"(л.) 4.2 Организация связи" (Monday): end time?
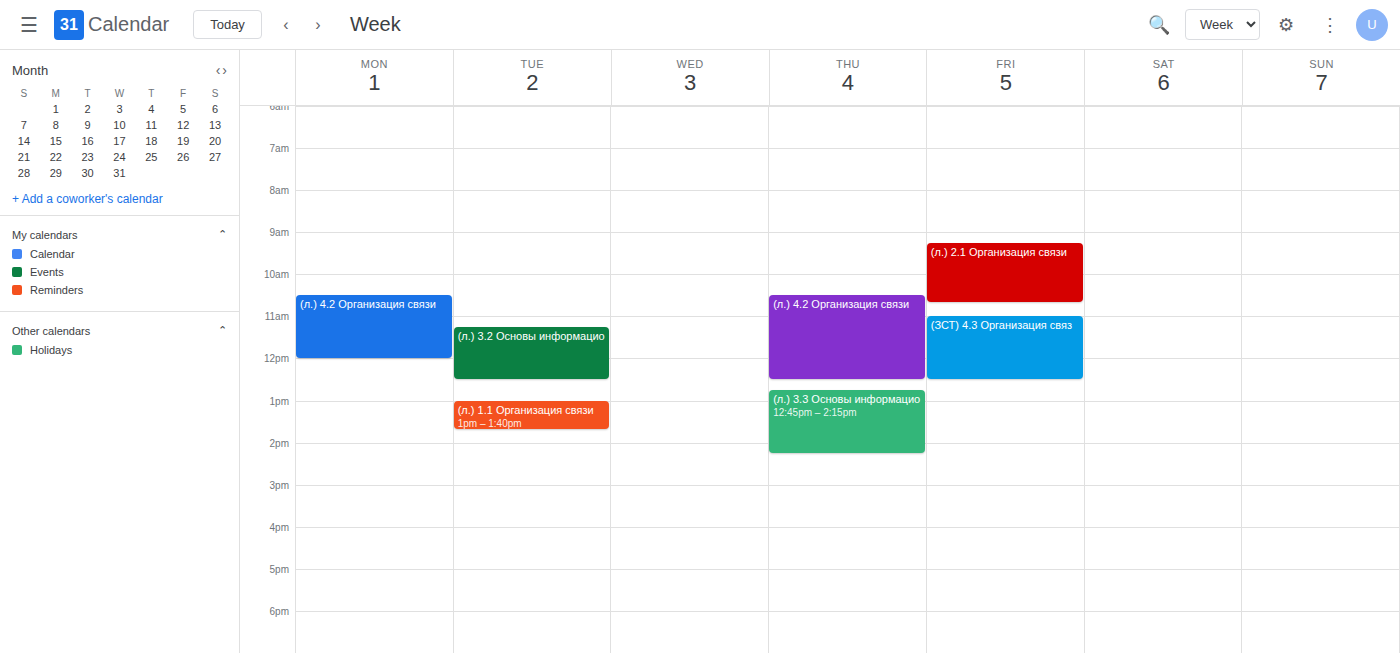
12:00 PM